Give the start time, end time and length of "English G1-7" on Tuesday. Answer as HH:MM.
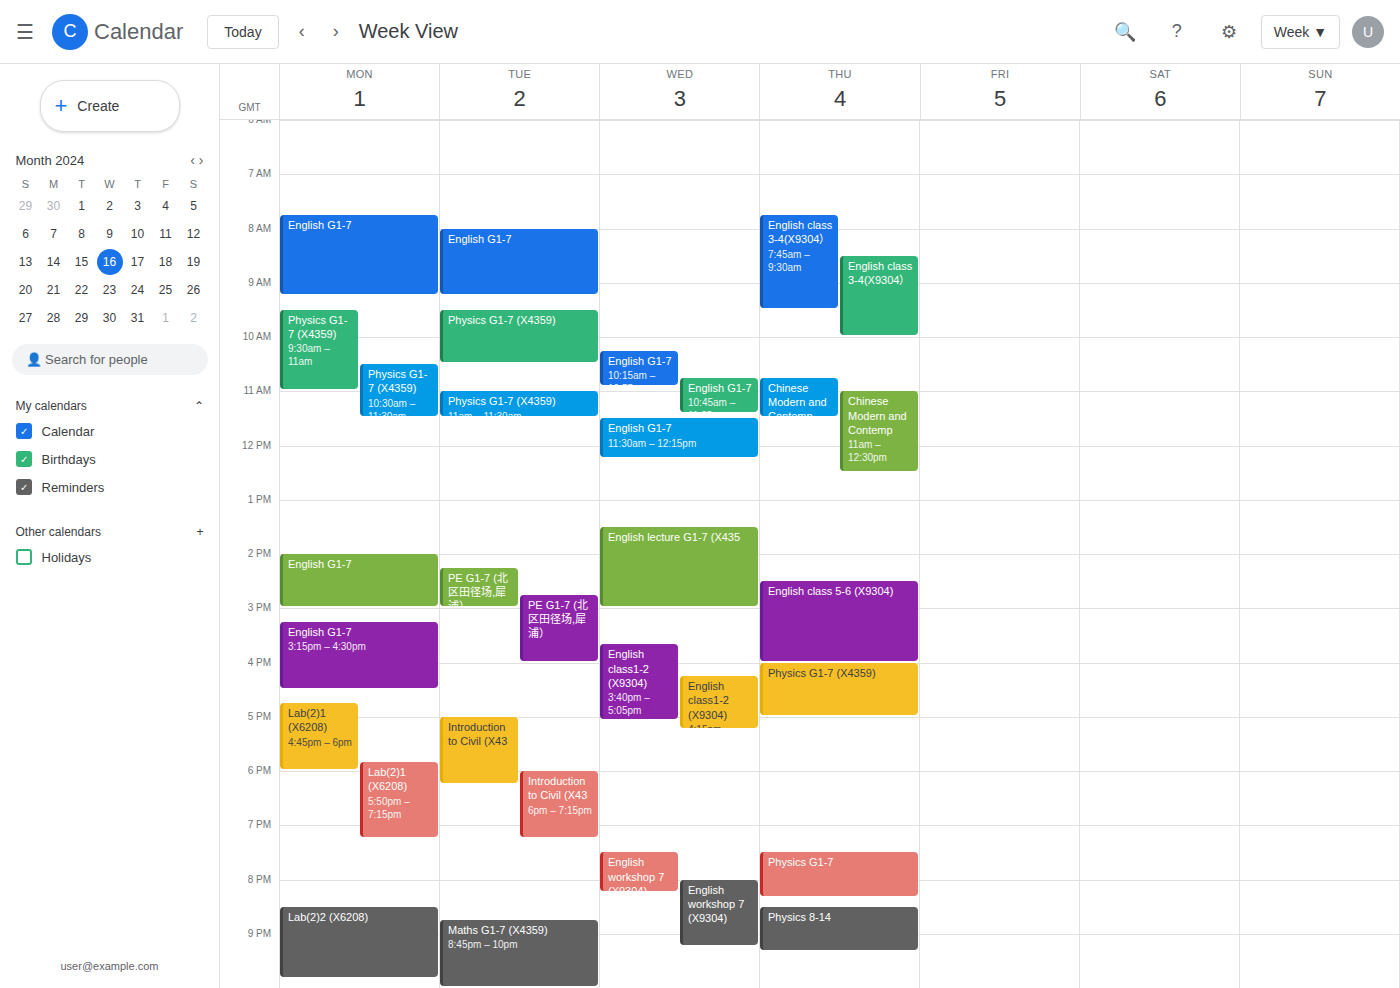
08:00 to 09:15, 1 hour 15 minutes